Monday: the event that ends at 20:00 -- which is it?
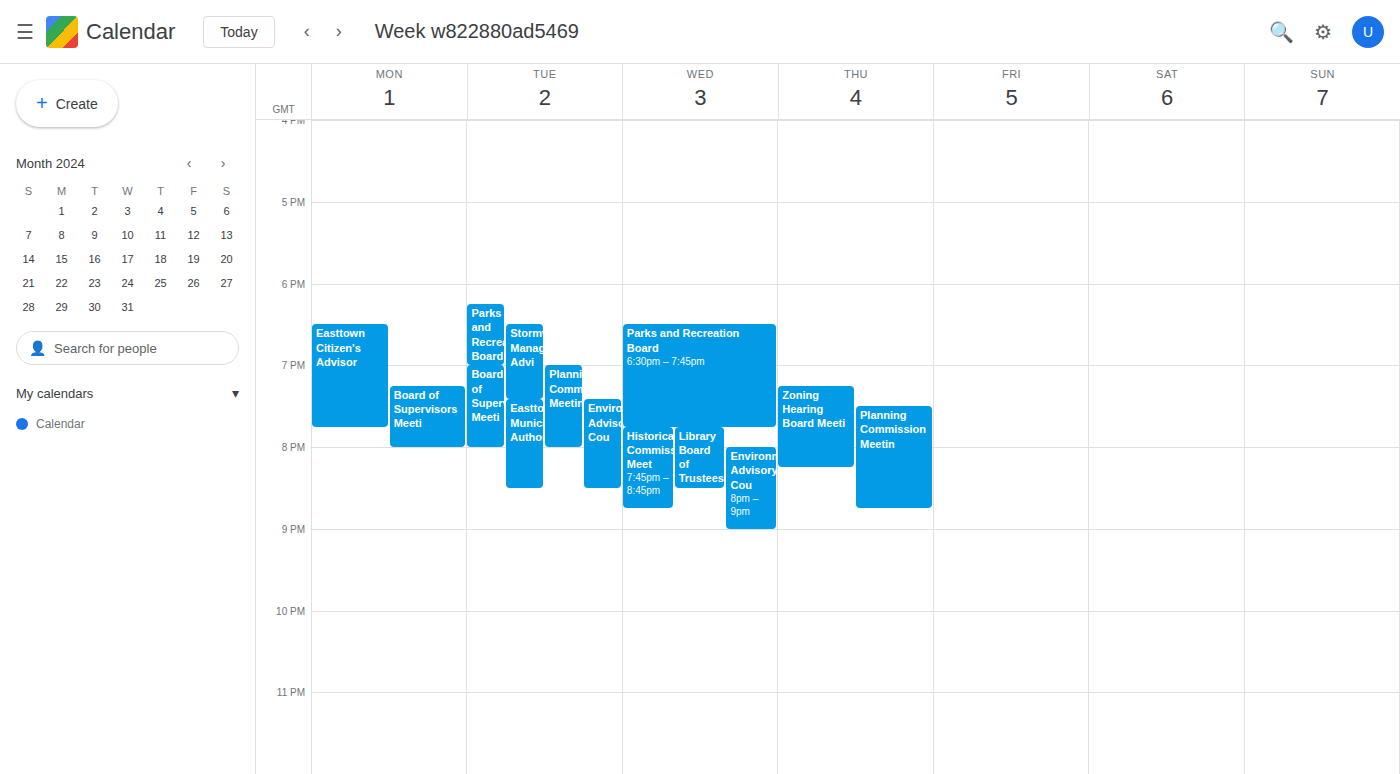
"Board of Supervisors Meeti"